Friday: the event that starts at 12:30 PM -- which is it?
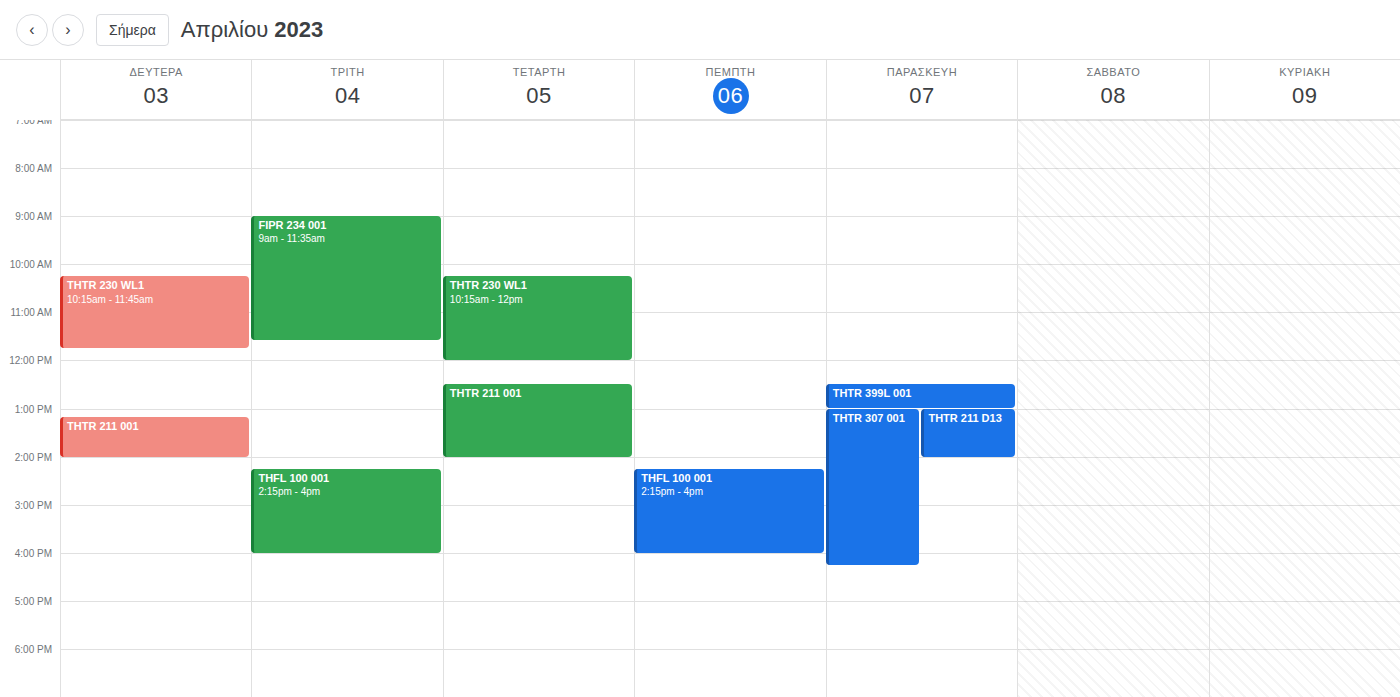
"THTR 399L 001"